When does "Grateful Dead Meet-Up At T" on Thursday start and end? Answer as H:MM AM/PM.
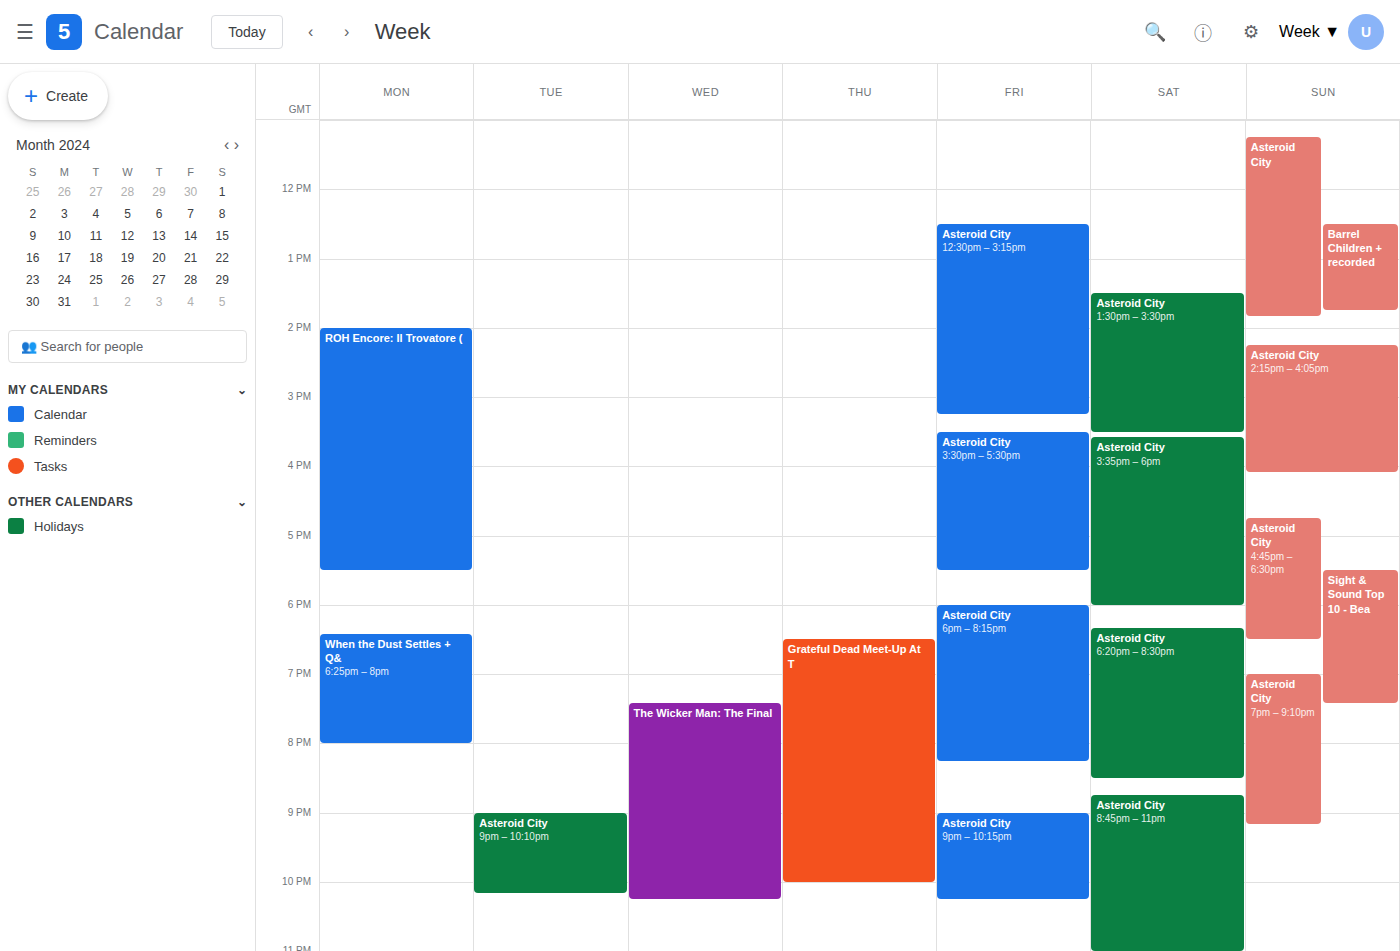
6:30 PM to 10:00 PM